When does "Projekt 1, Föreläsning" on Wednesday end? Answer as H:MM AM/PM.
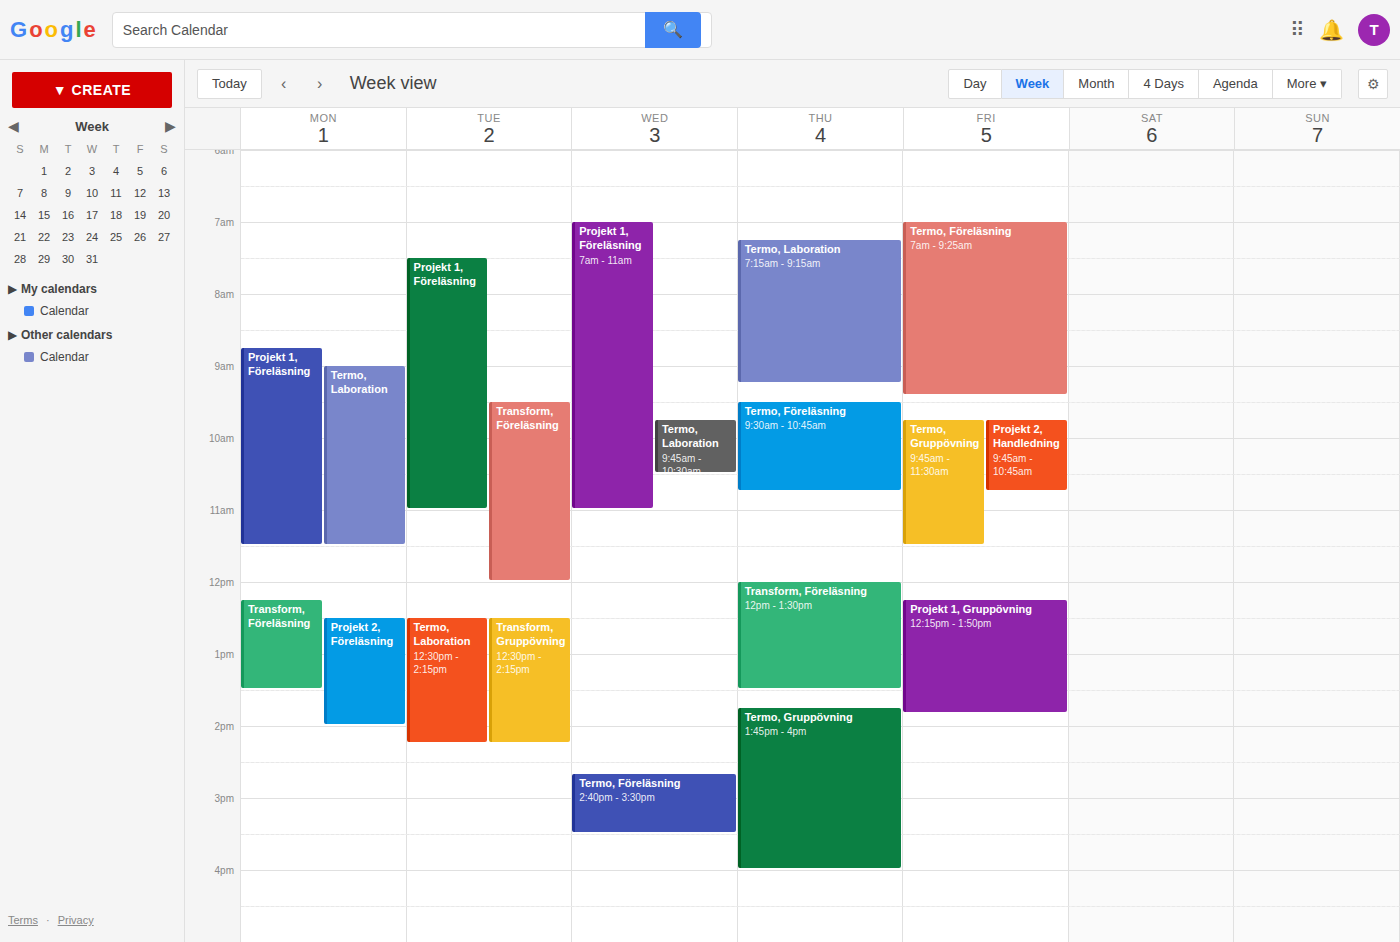
11:00 AM